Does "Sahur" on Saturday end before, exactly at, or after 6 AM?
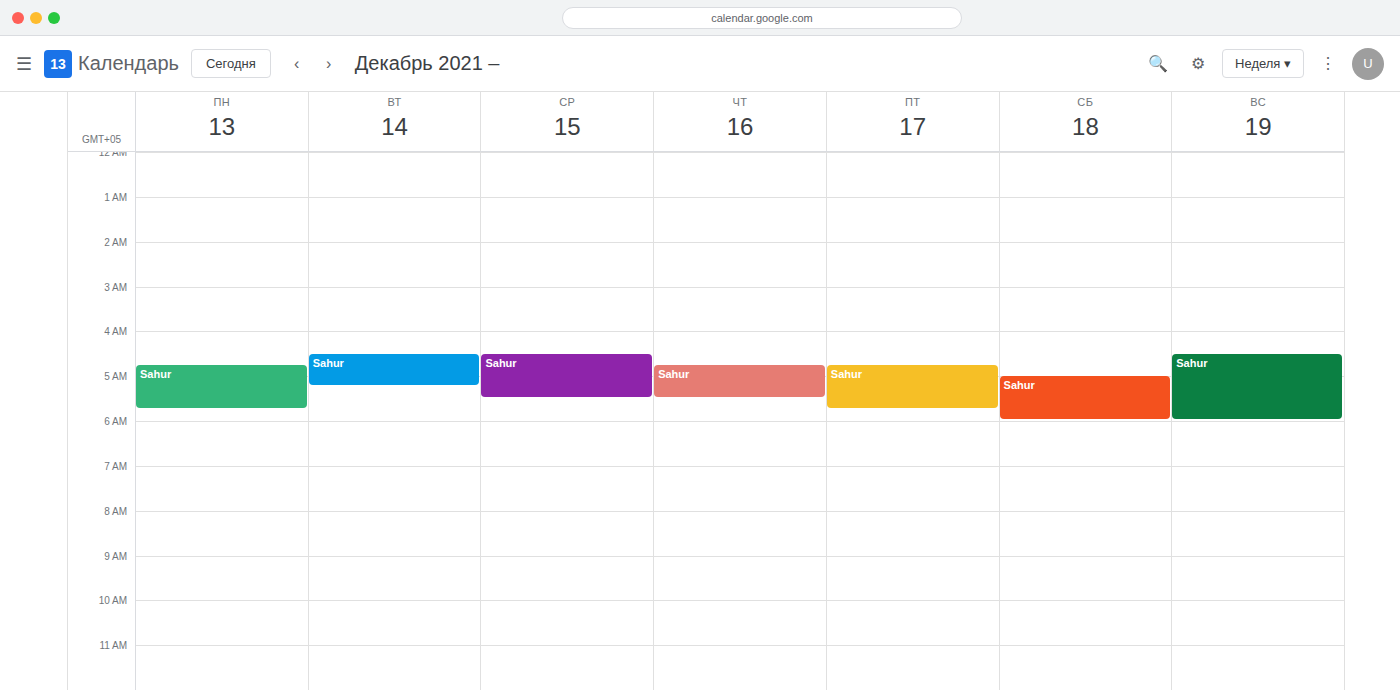
6:00 AM -- exactly at 6 AM, on the 6 AM line.